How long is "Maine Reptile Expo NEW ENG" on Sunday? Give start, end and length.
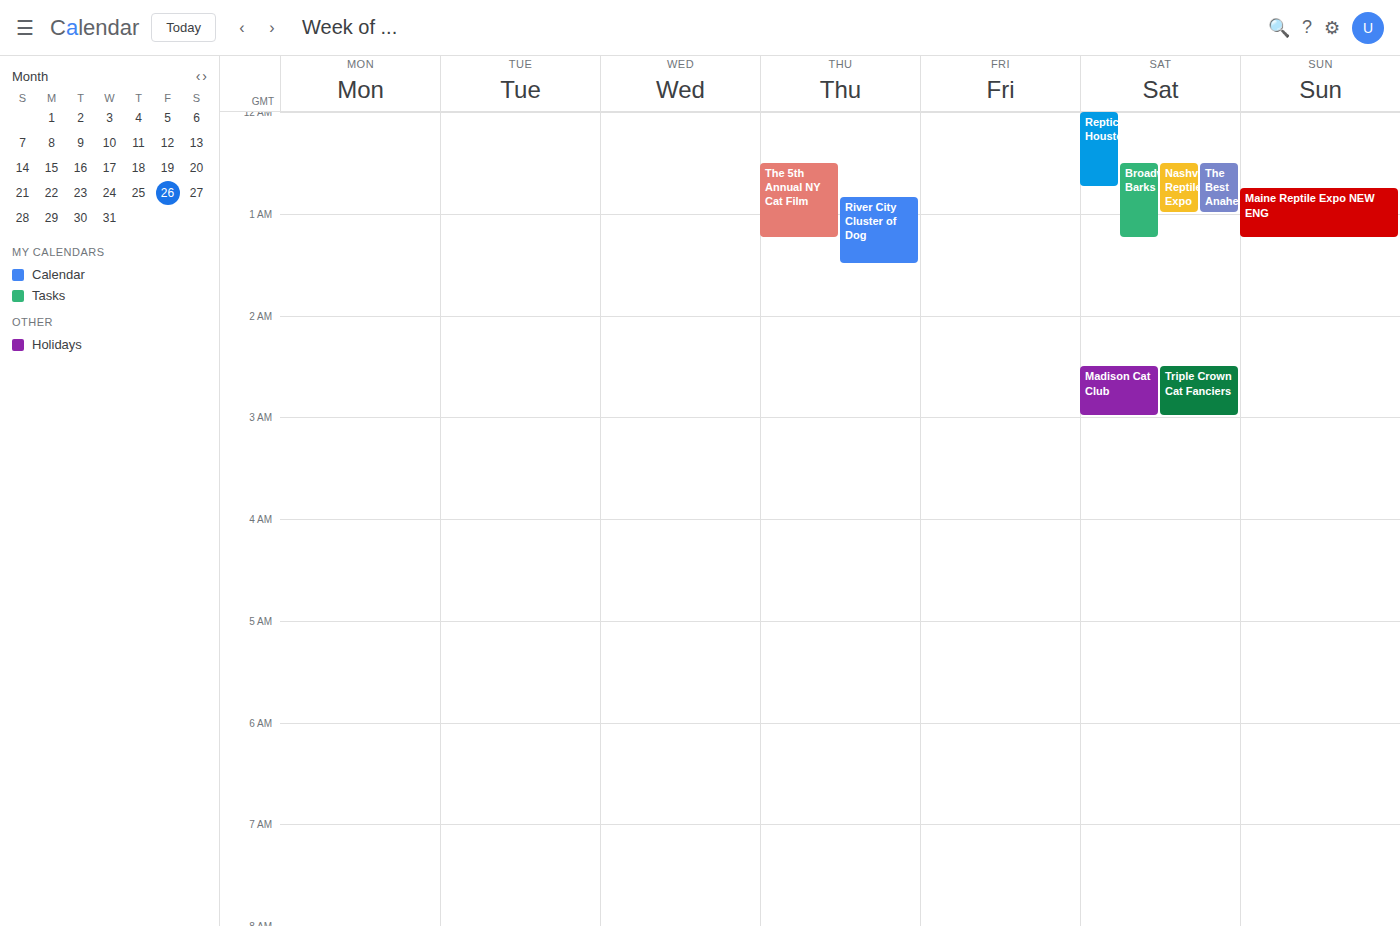
12:45 AM to 1:15 AM, 30 minutes